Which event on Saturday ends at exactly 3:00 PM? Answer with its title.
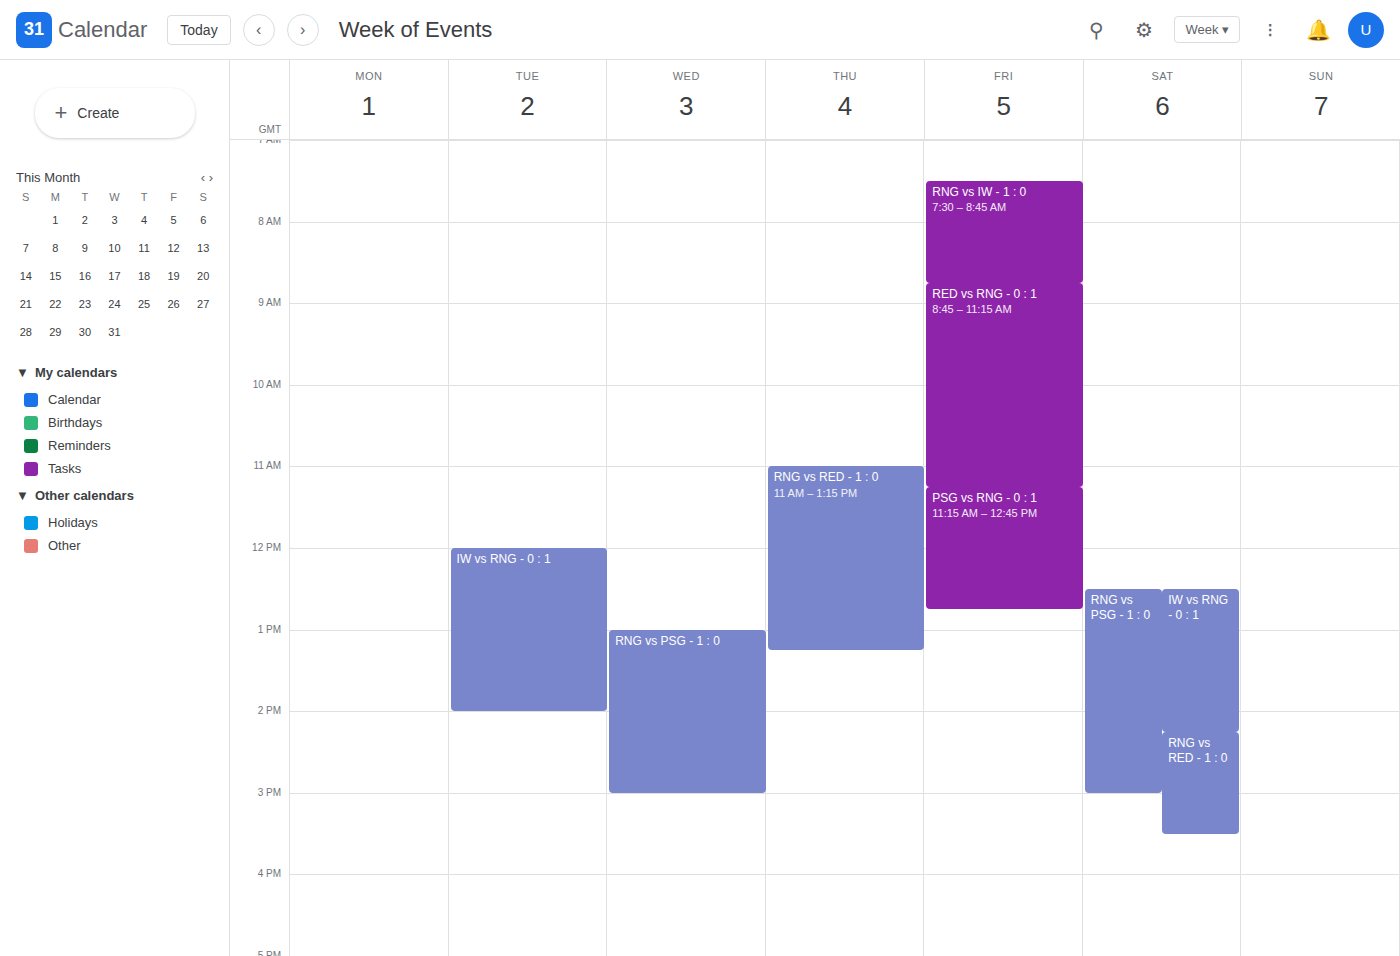
"RNG vs PSG - 1 : 0"